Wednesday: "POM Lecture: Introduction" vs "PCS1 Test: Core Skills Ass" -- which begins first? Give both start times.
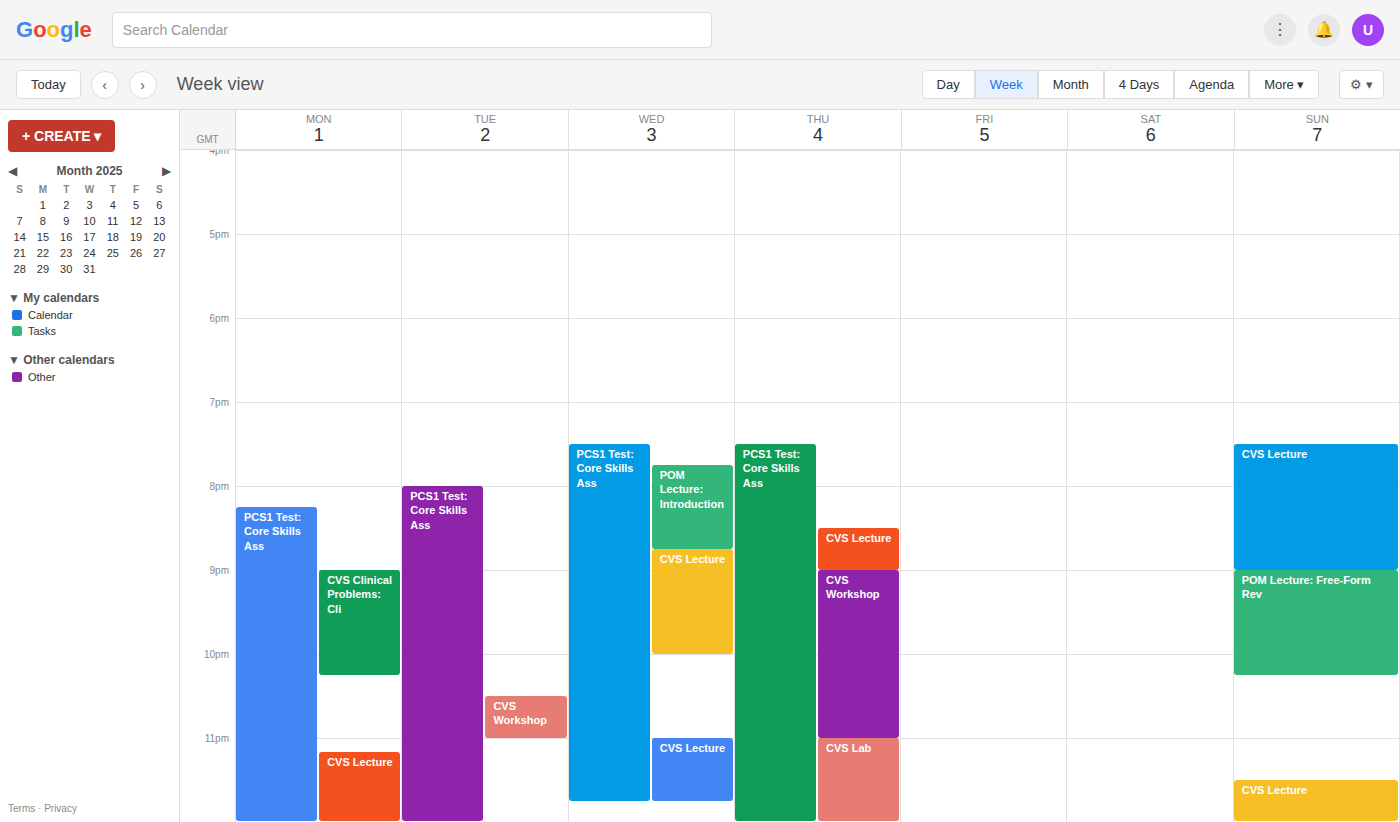
"PCS1 Test: Core Skills Ass" 7:30 PM; "POM Lecture: Introduction" 7:45 PM.